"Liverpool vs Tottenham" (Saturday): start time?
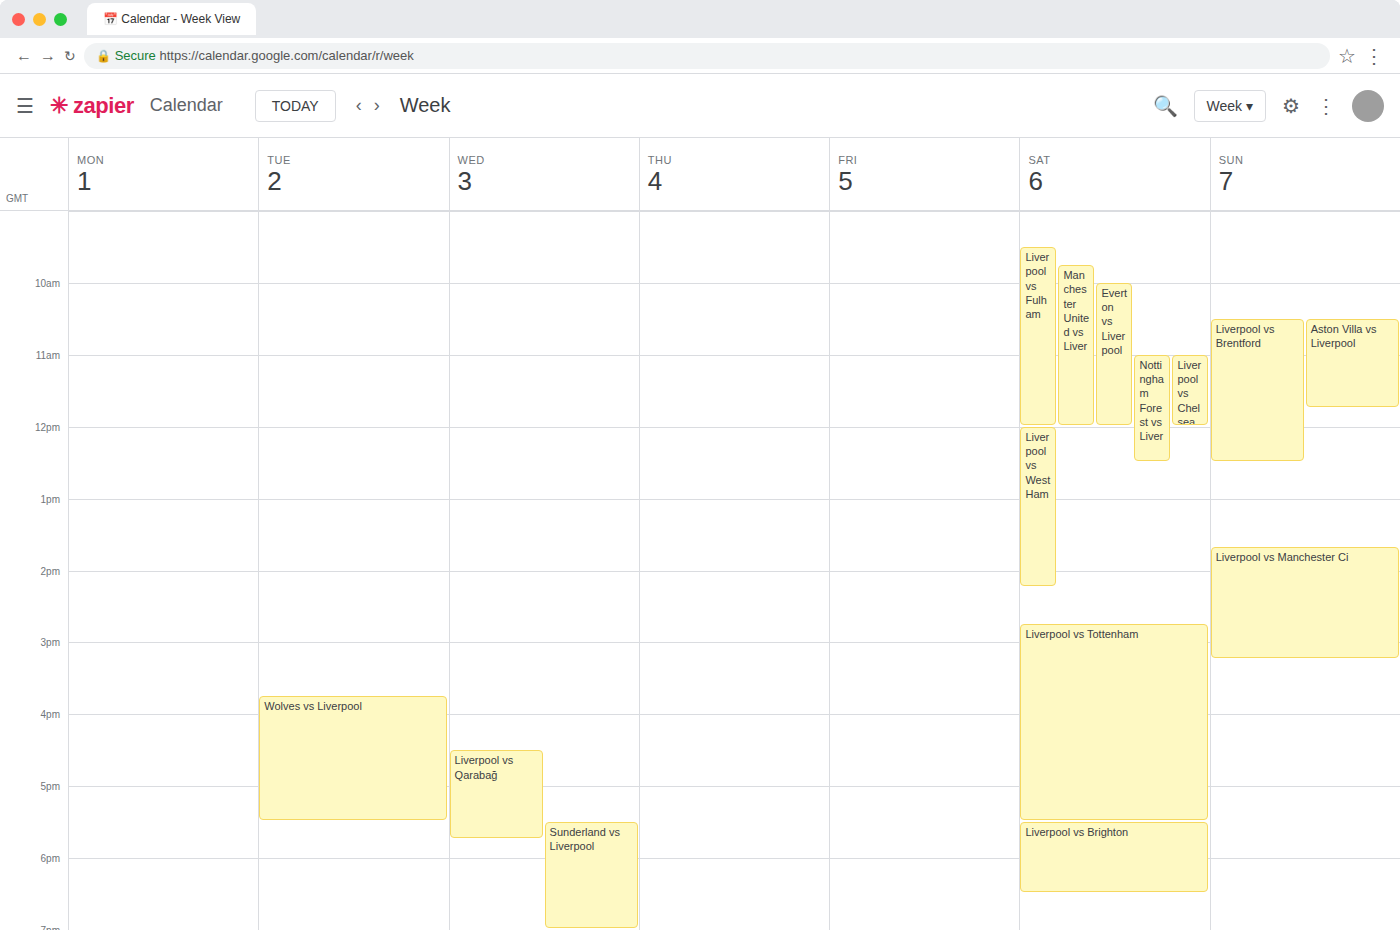
2:45 PM